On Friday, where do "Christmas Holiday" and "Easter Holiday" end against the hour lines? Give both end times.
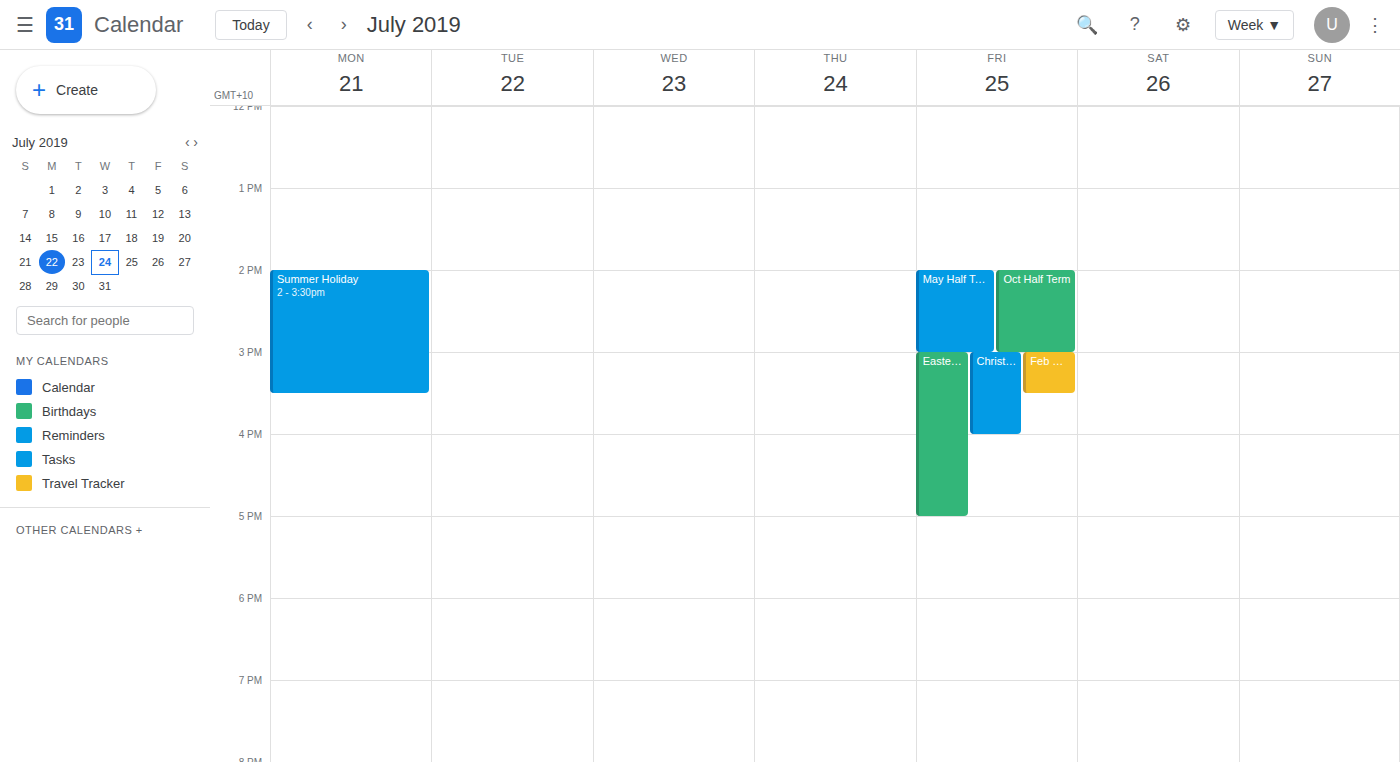
"Christmas Holiday": 4:00 PM, exactly on the 4 PM line. "Easter Holiday": 5:00 PM, exactly on the 5 PM line.